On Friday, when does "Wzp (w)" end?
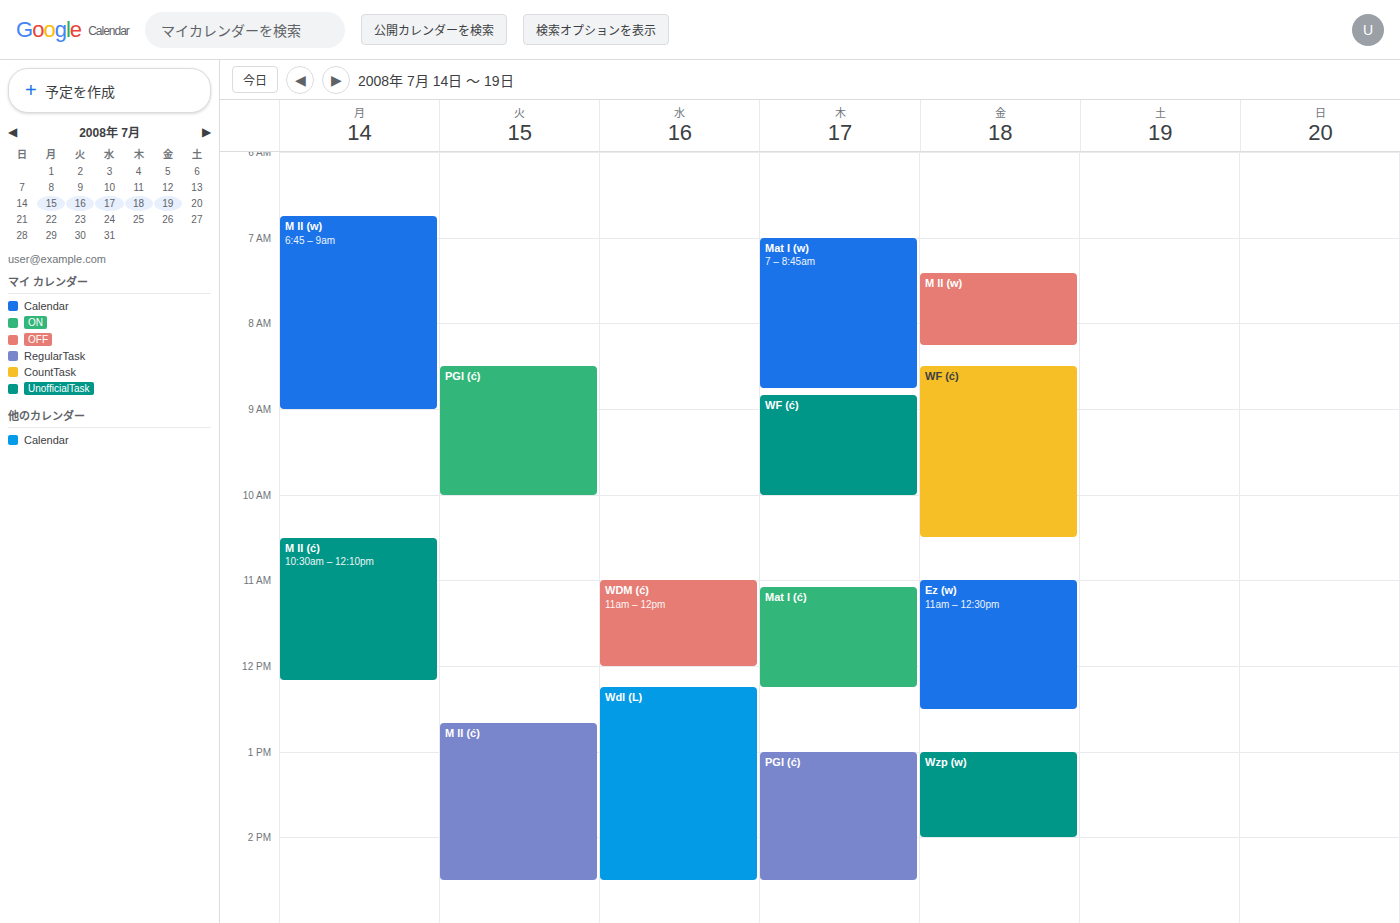
2:00 PM